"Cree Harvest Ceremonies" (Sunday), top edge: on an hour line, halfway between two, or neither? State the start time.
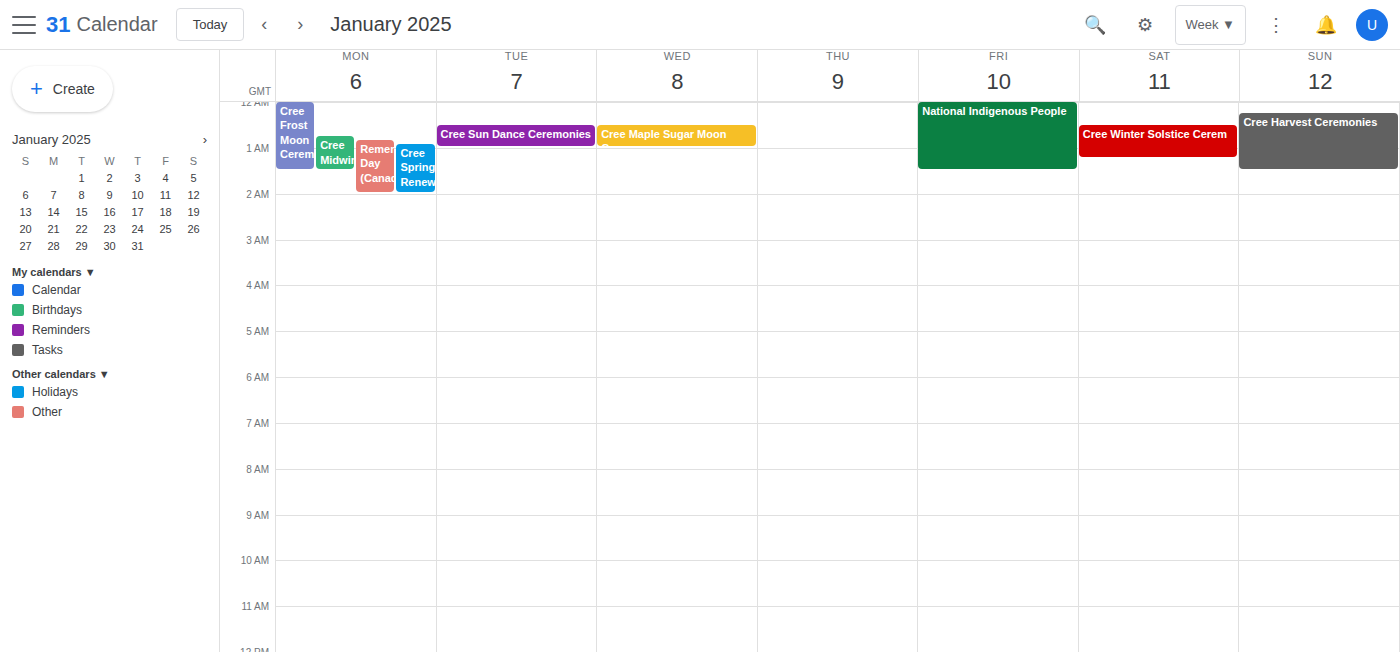
00:15 -- neither: a quarter of the way from the 00:00 line to the 01:00 line.